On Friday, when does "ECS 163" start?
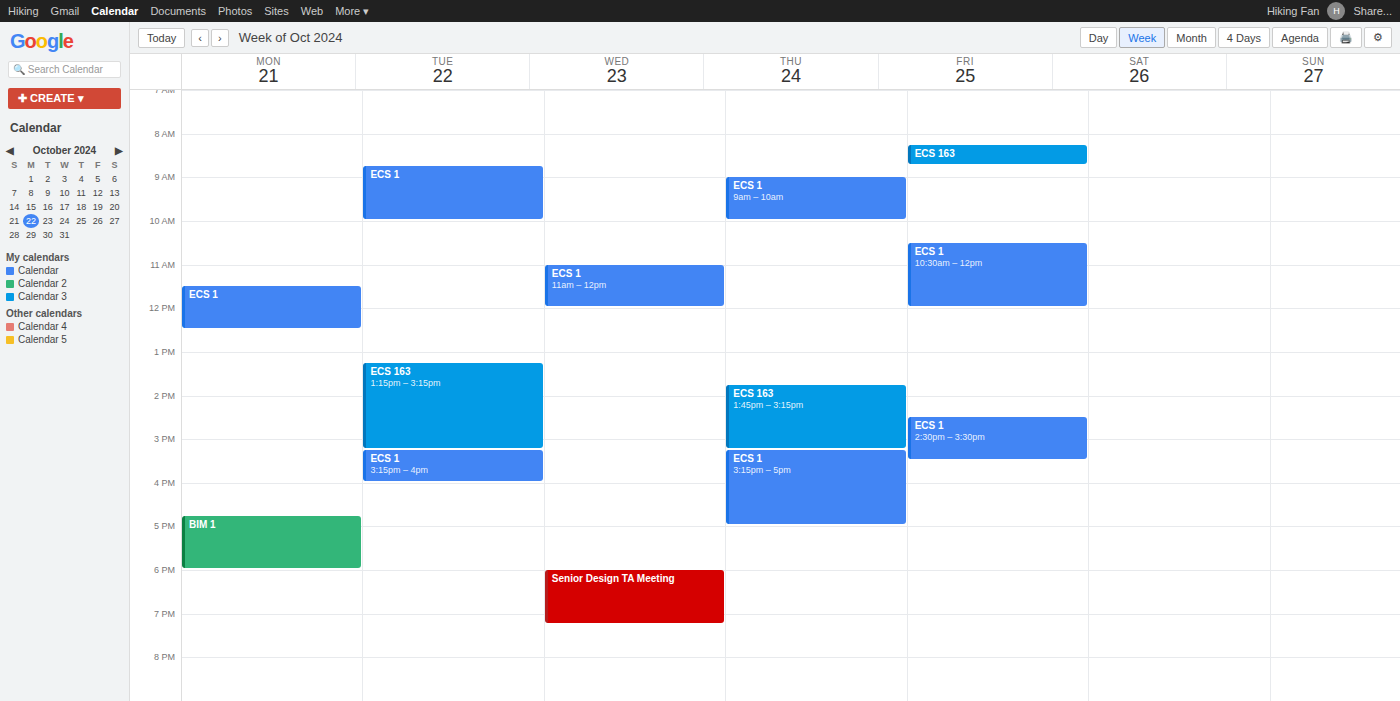
8:15 AM